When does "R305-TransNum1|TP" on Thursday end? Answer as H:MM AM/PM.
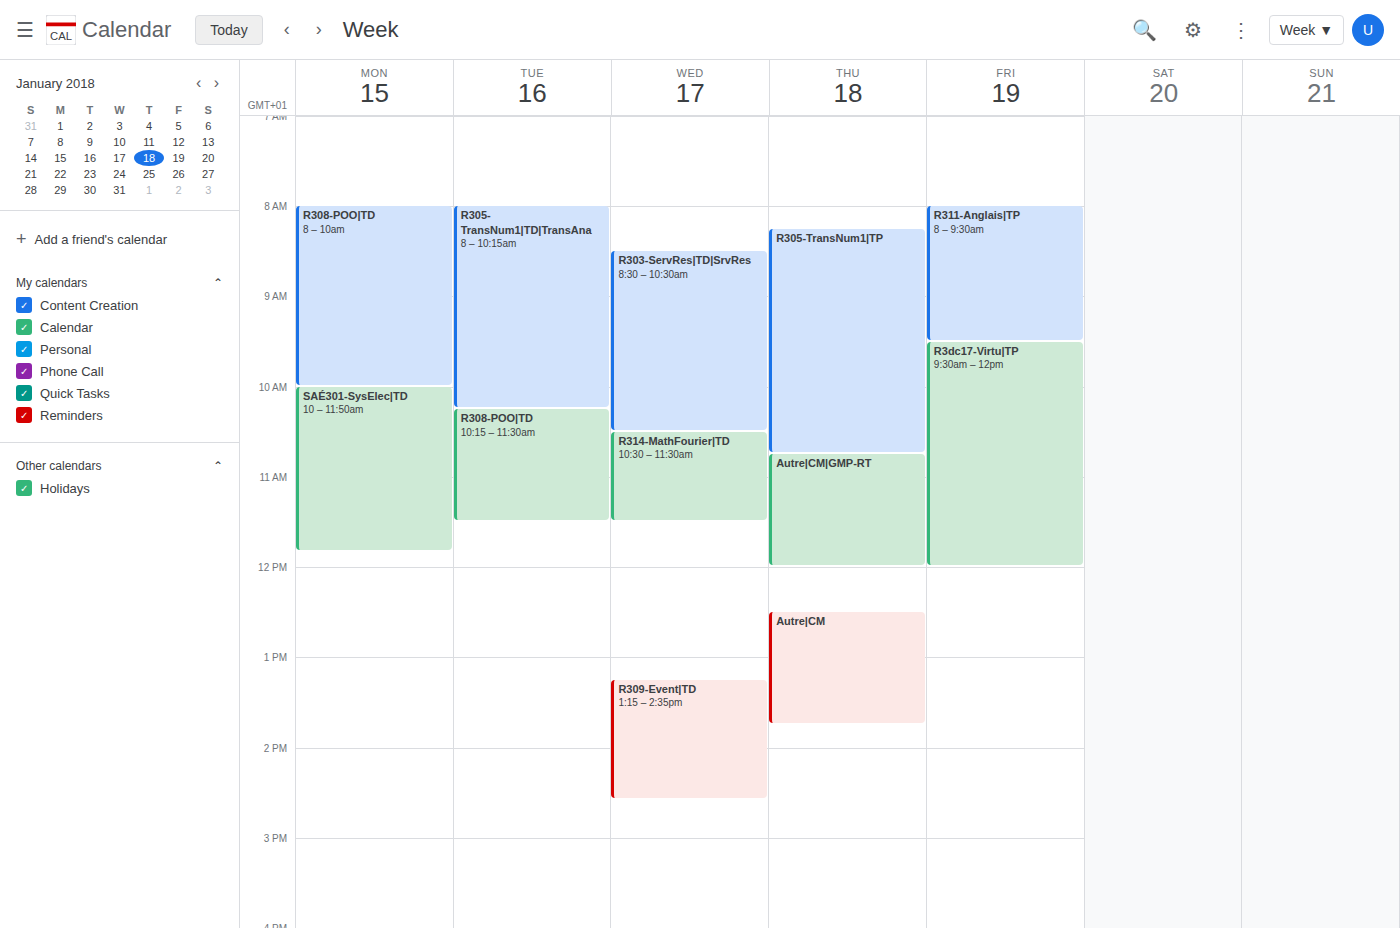
10:45 AM